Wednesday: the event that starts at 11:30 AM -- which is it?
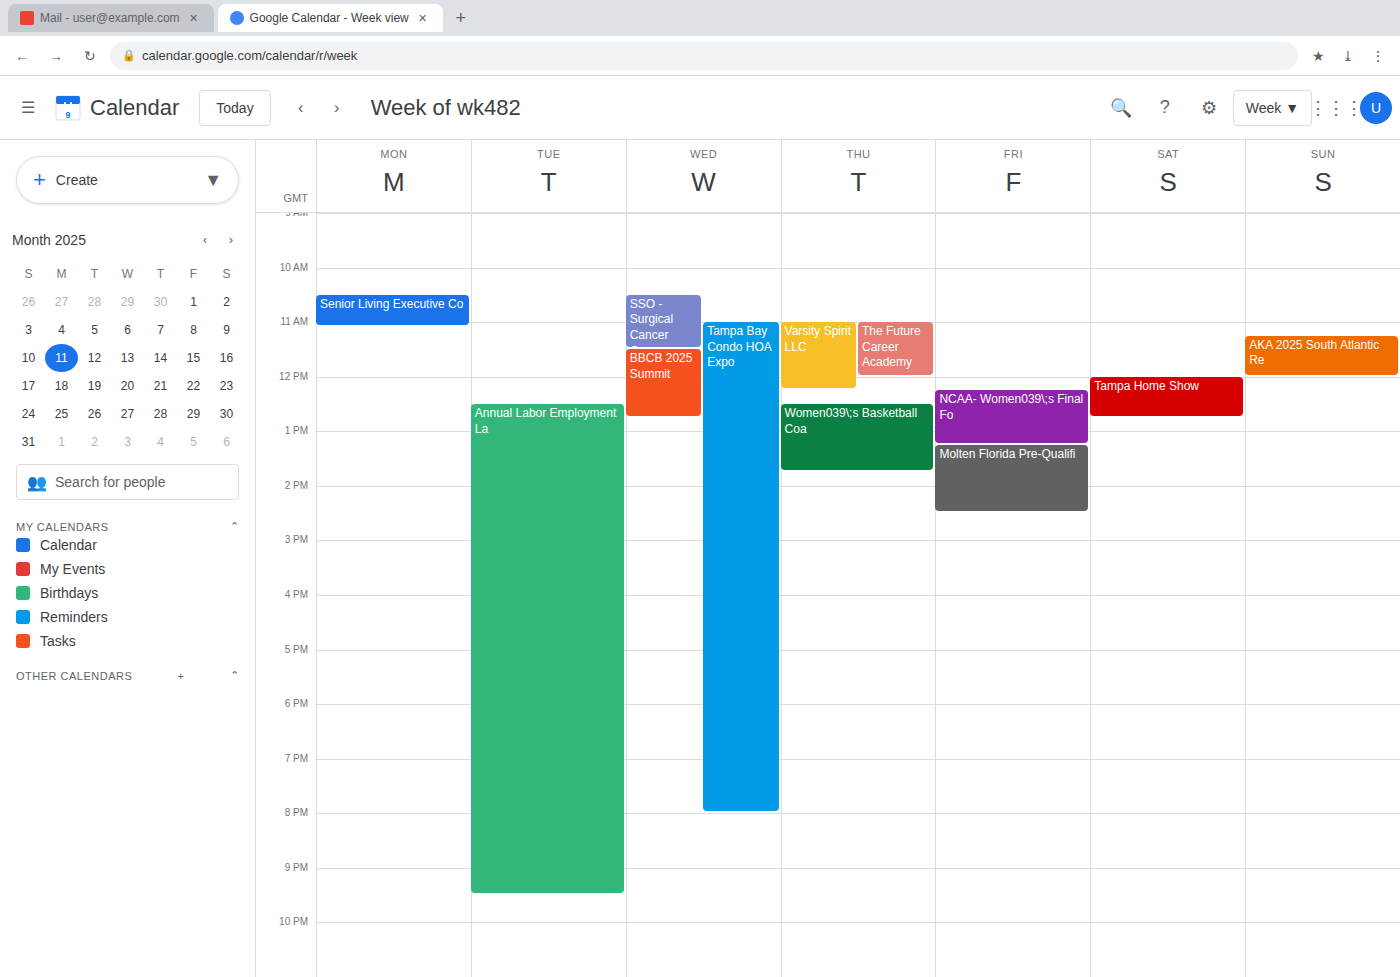
"BBCB 2025 Summit"